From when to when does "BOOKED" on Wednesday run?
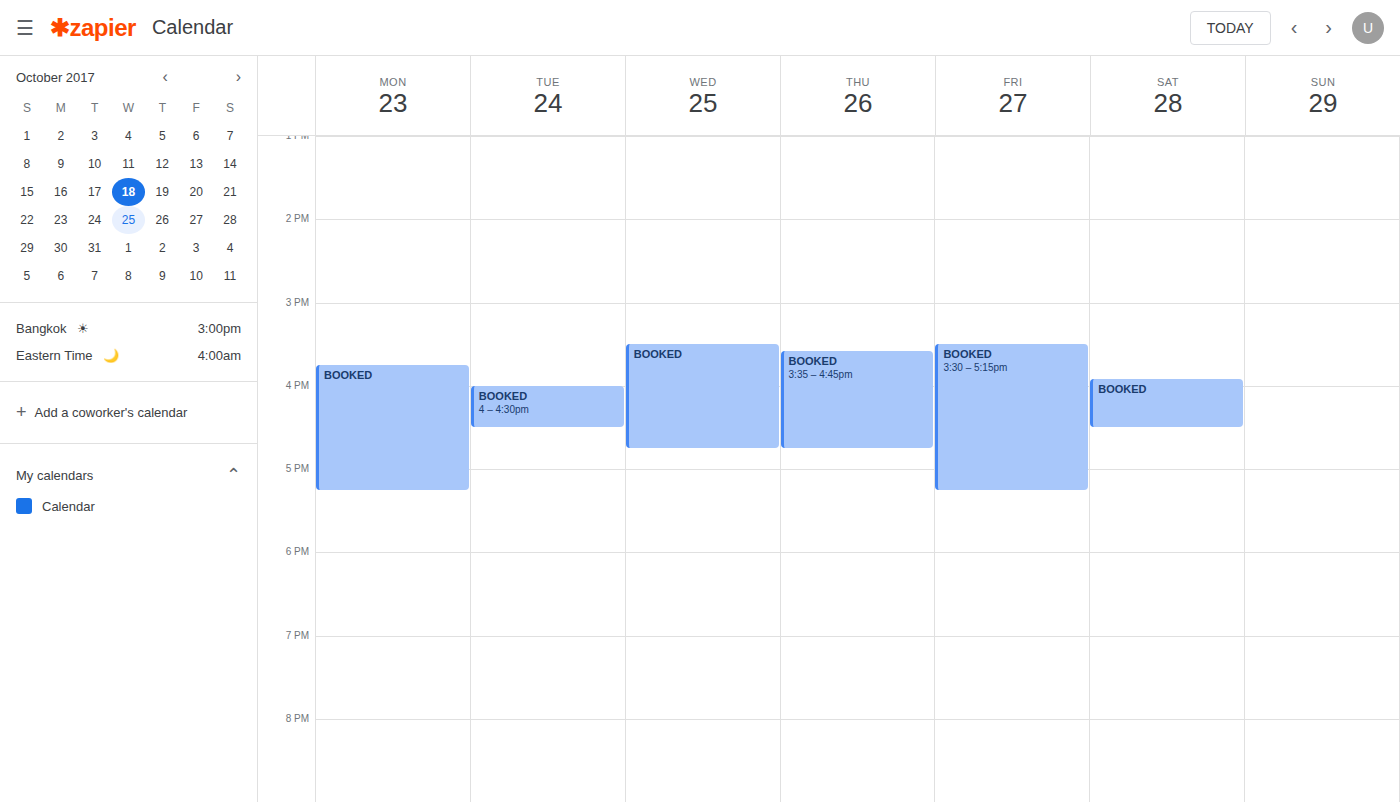
15:30 to 16:45